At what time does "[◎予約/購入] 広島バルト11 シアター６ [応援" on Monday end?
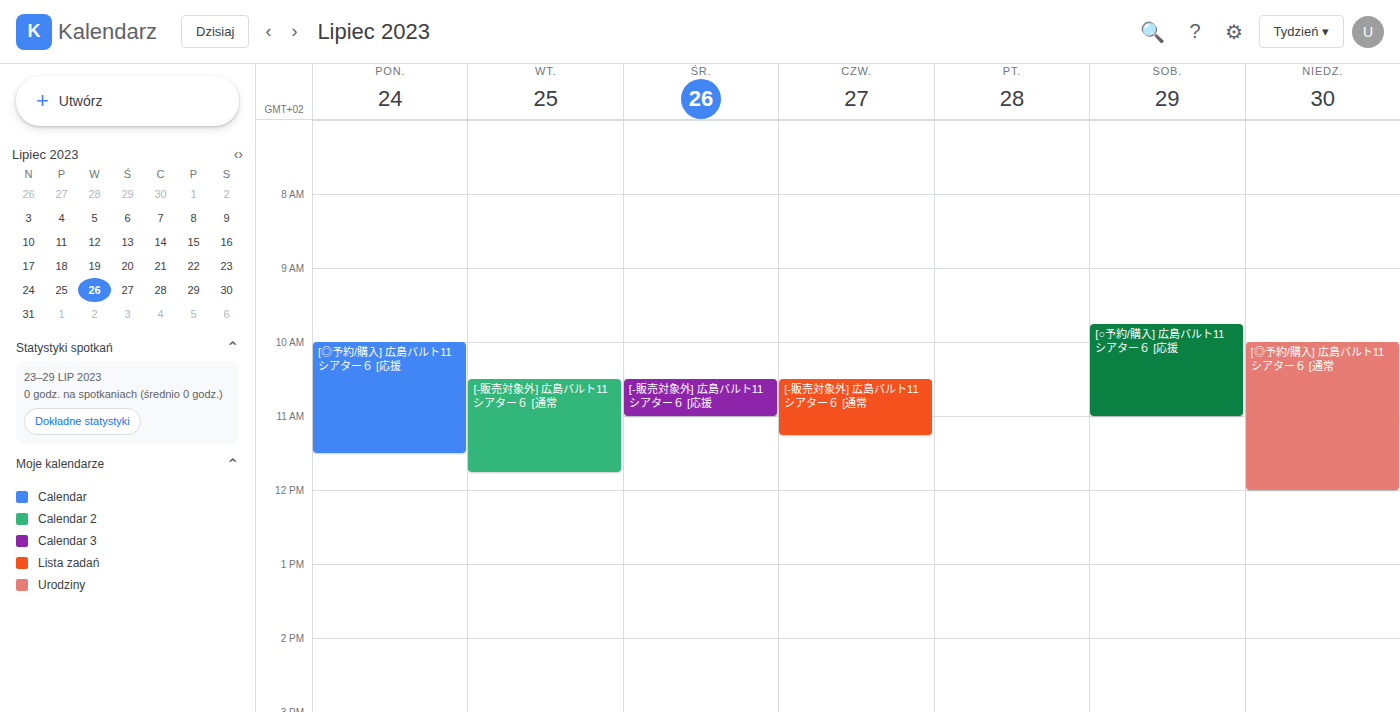
11:30 AM